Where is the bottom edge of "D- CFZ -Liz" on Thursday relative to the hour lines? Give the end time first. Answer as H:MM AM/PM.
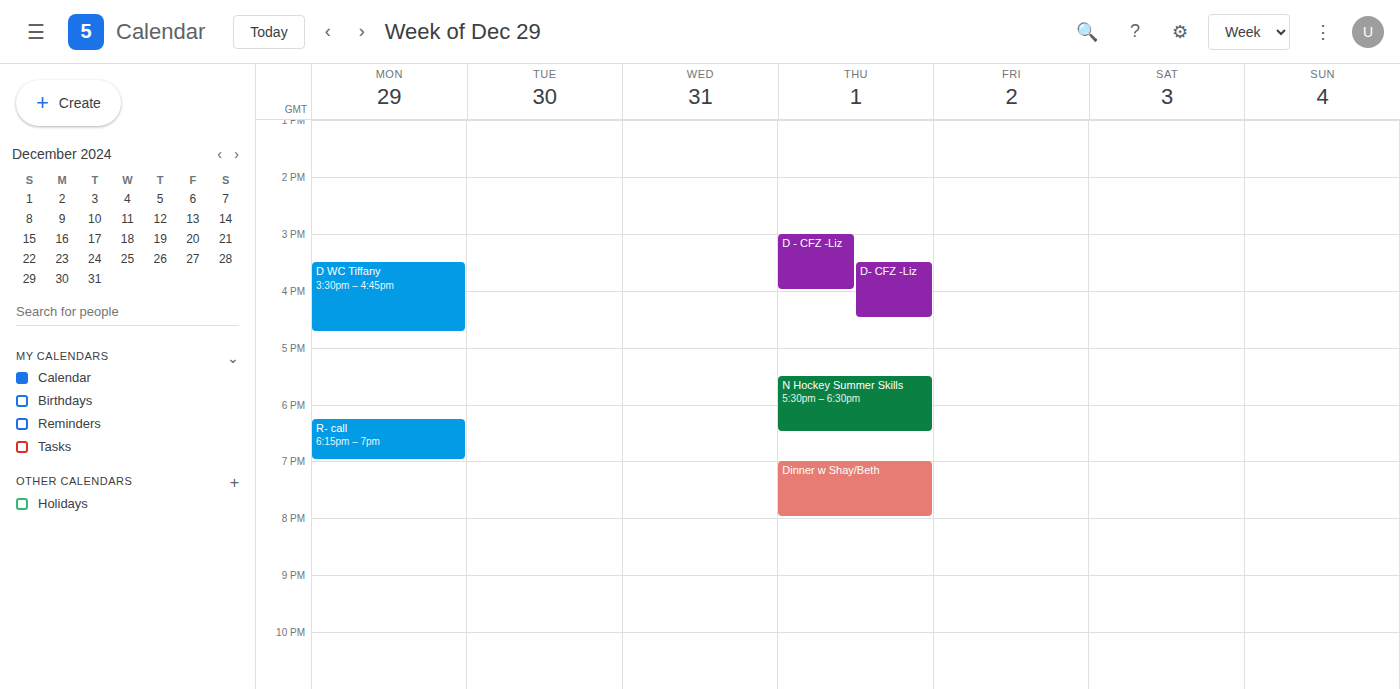
4:30 PM -- halfway between the 4 PM and 5 PM lines.